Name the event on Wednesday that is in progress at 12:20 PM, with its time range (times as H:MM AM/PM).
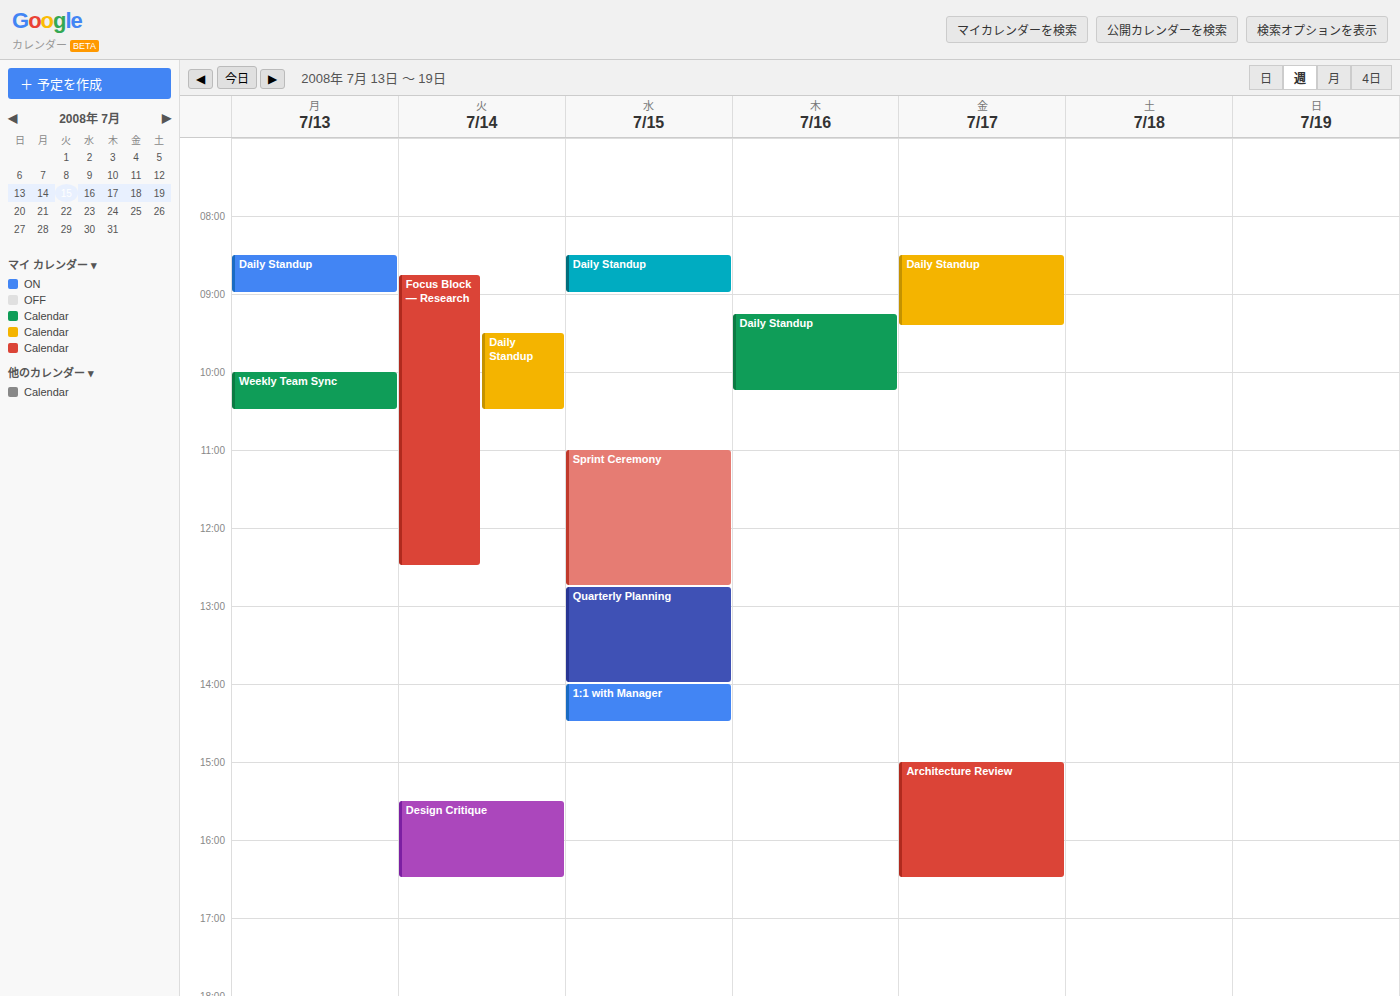
"Sprint Ceremony", 11:00 AM to 12:45 PM